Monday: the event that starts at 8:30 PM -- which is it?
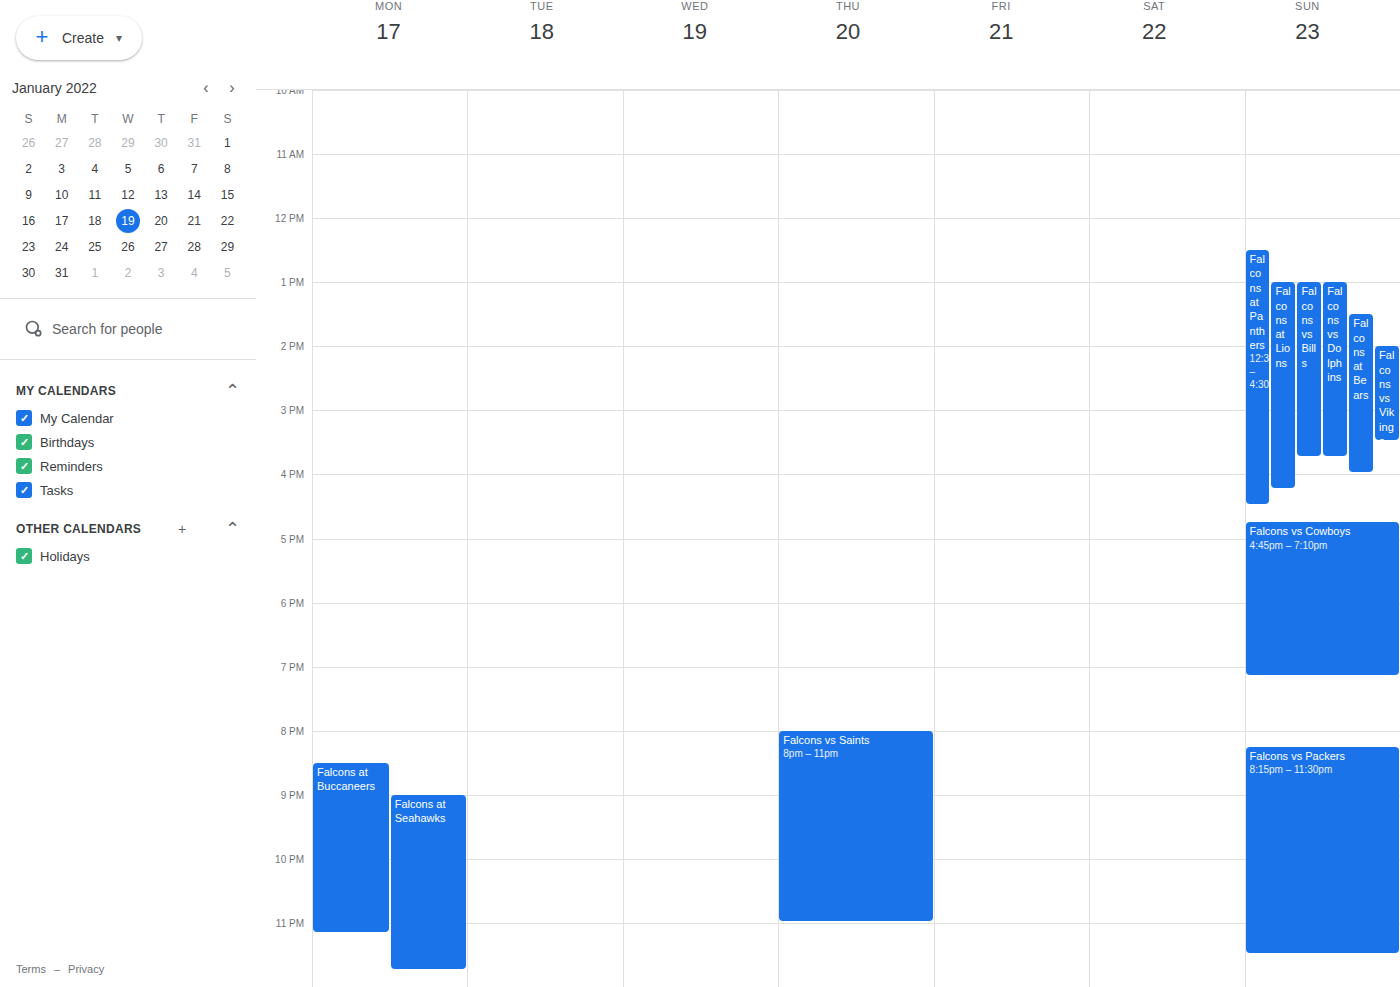
"Falcons at Buccaneers"